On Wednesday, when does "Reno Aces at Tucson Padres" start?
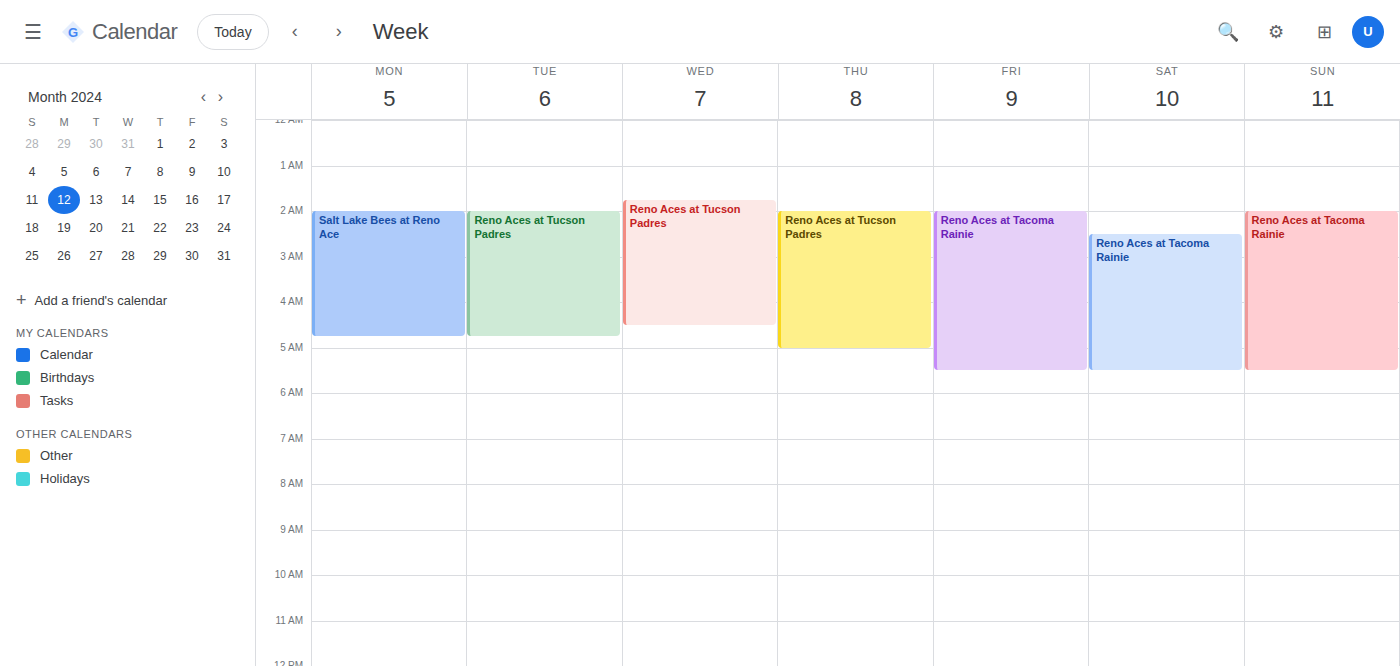
1:45 AM